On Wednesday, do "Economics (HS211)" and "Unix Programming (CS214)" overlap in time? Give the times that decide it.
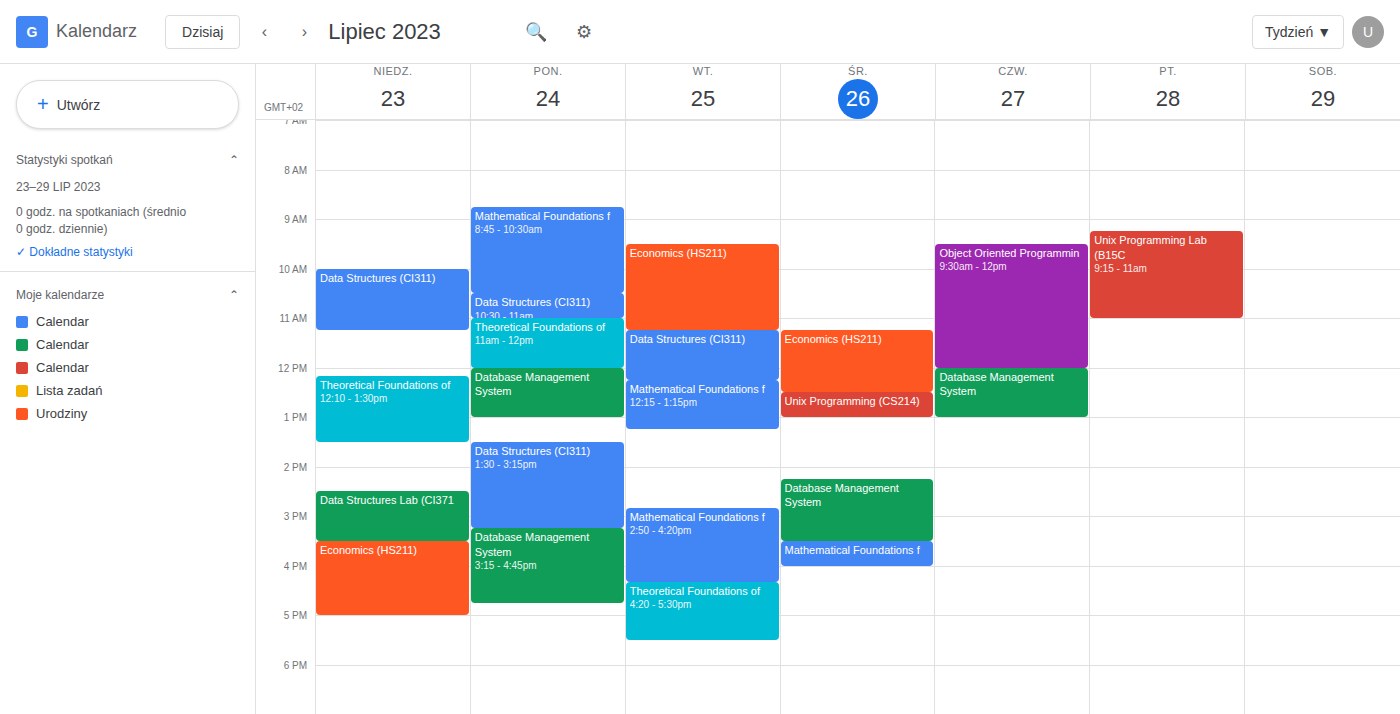
"Economics (HS211)" ends at 12:30 PM, exactly when "Unix Programming (CS214)" starts -- they touch but do not overlap.